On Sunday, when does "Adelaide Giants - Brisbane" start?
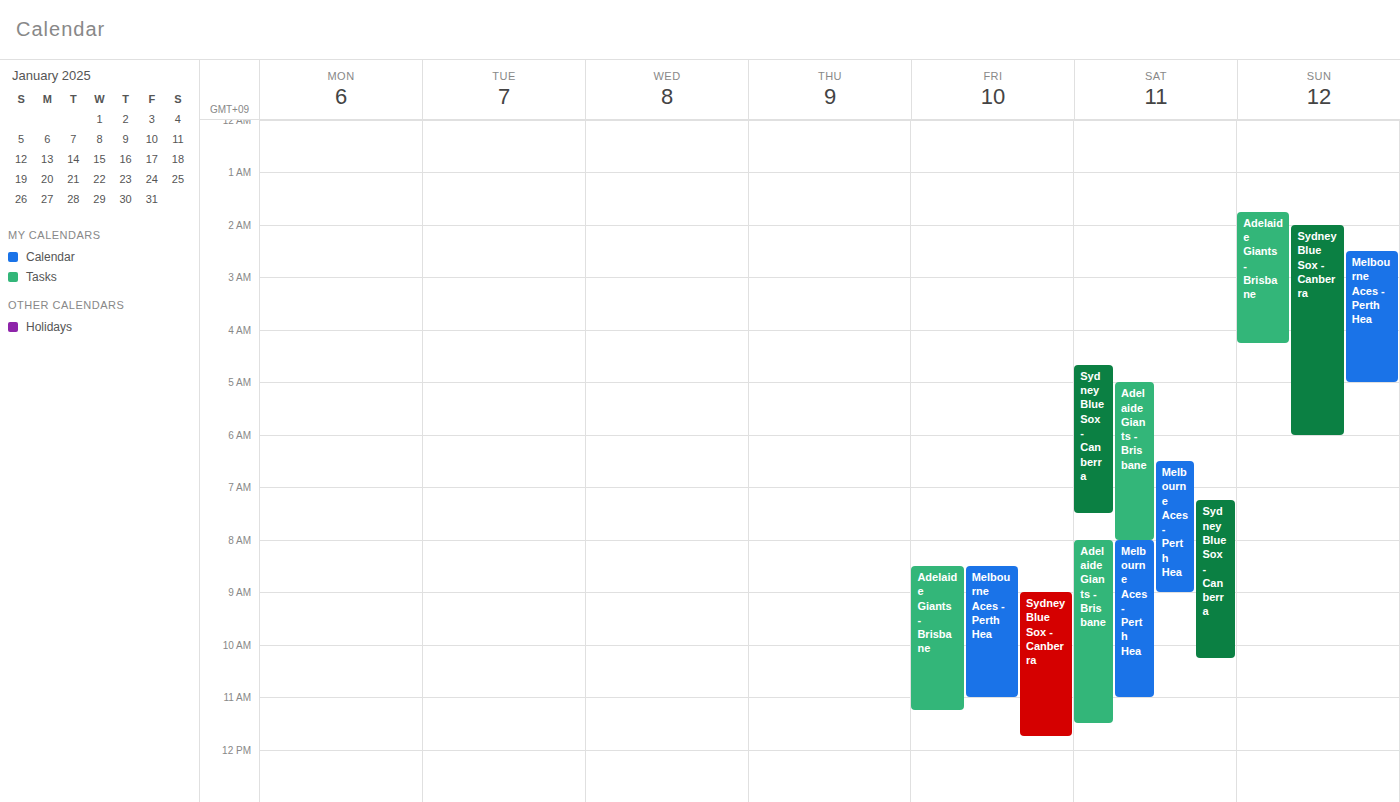
1:45 AM